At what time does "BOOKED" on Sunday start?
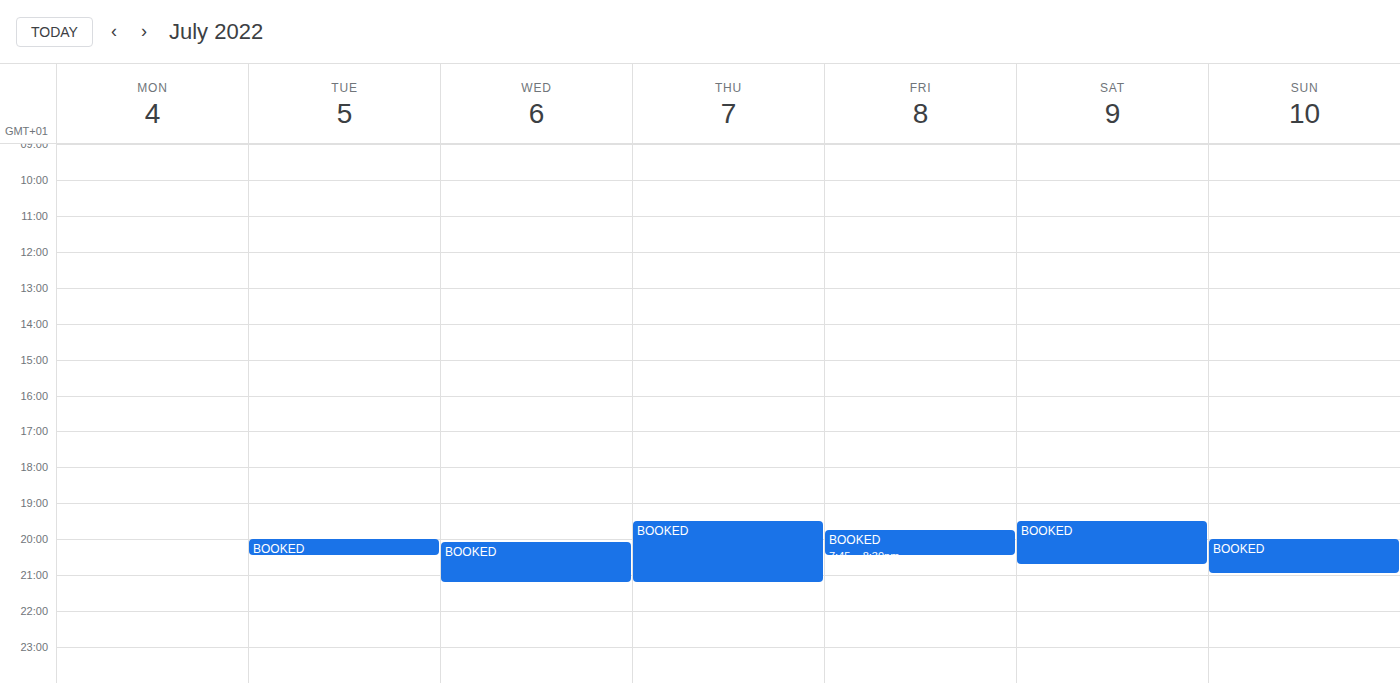
8:00 PM